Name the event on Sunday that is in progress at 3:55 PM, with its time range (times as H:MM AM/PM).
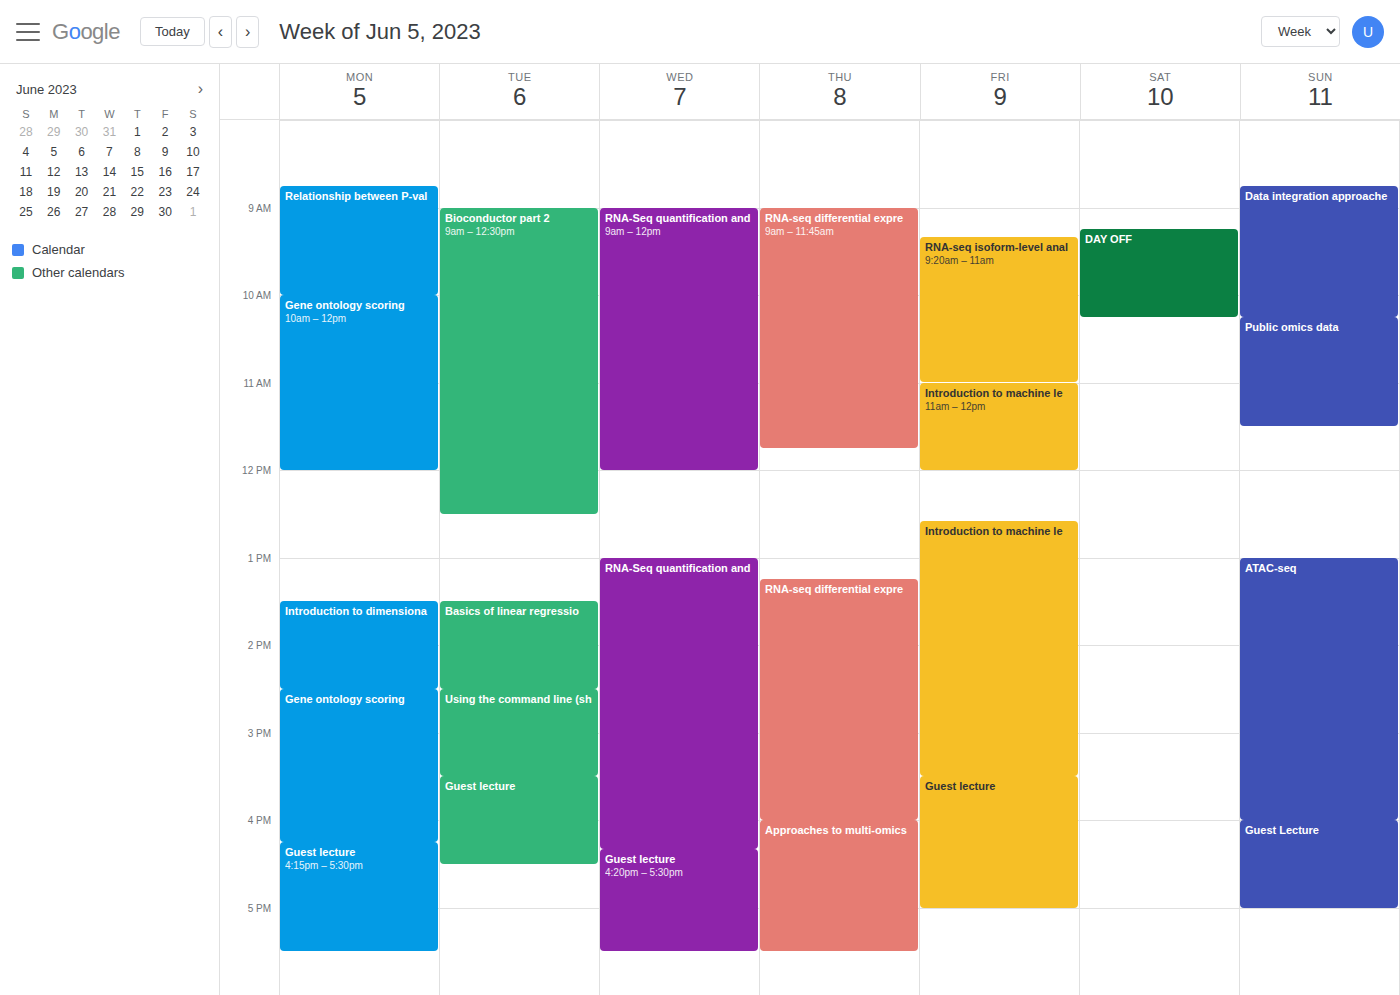
"ATAC-seq", 1:00 PM to 4:00 PM